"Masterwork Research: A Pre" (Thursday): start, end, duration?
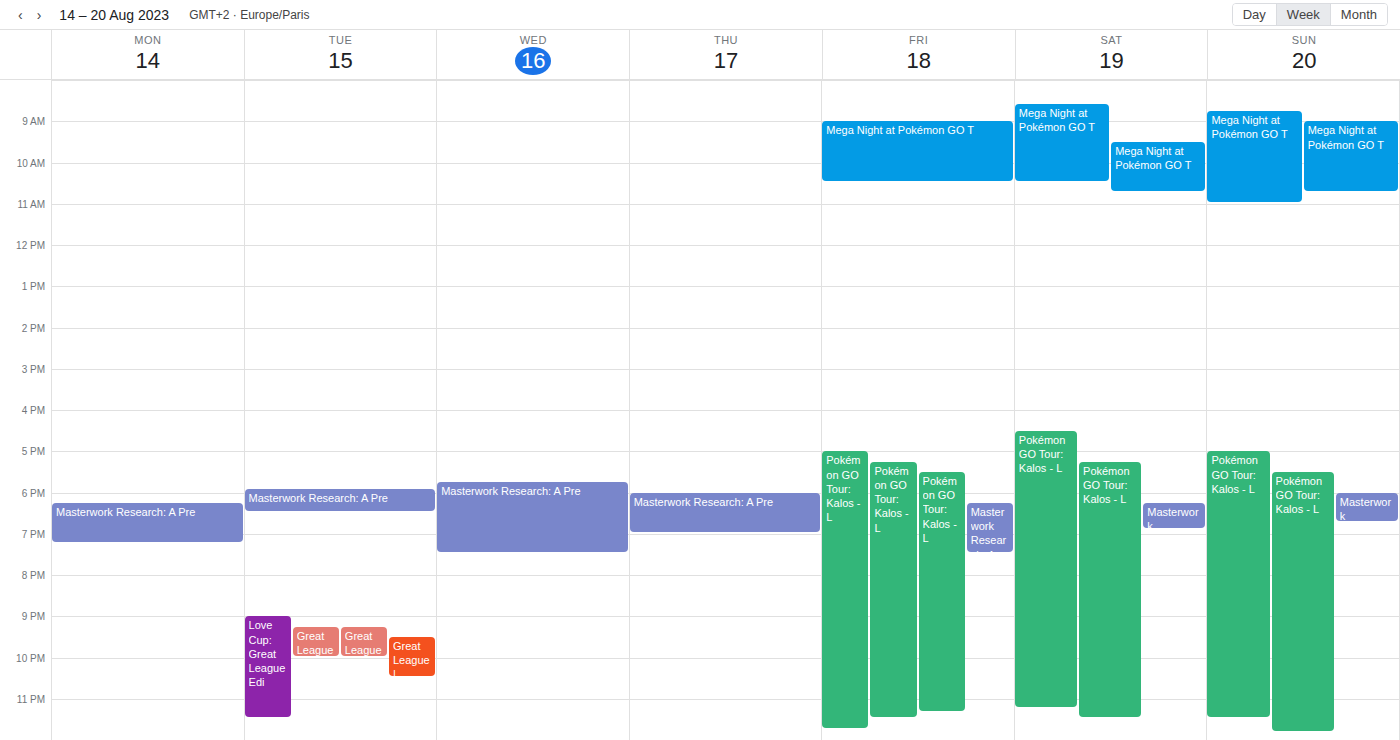
6:00 PM to 7:00 PM, 1 hour